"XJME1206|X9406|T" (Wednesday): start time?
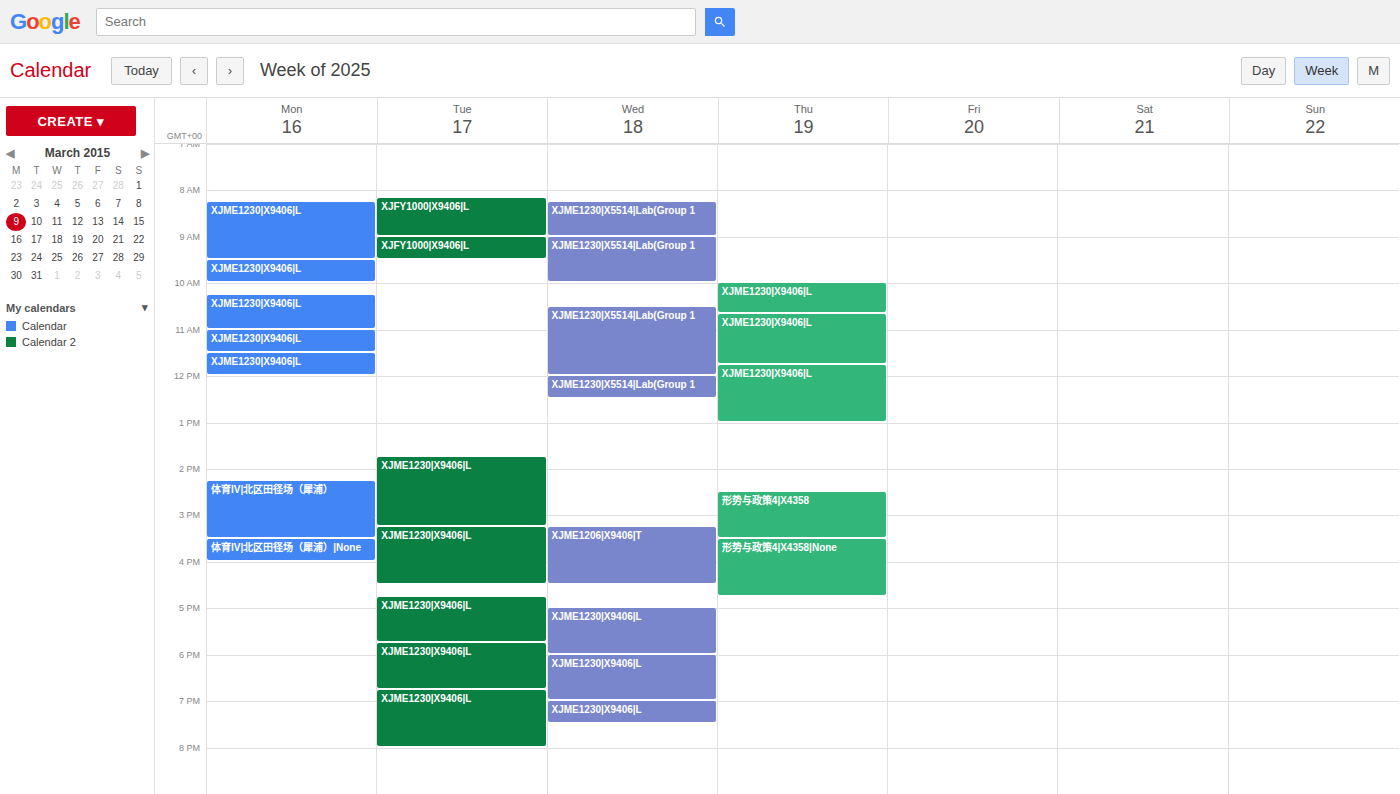
15:15